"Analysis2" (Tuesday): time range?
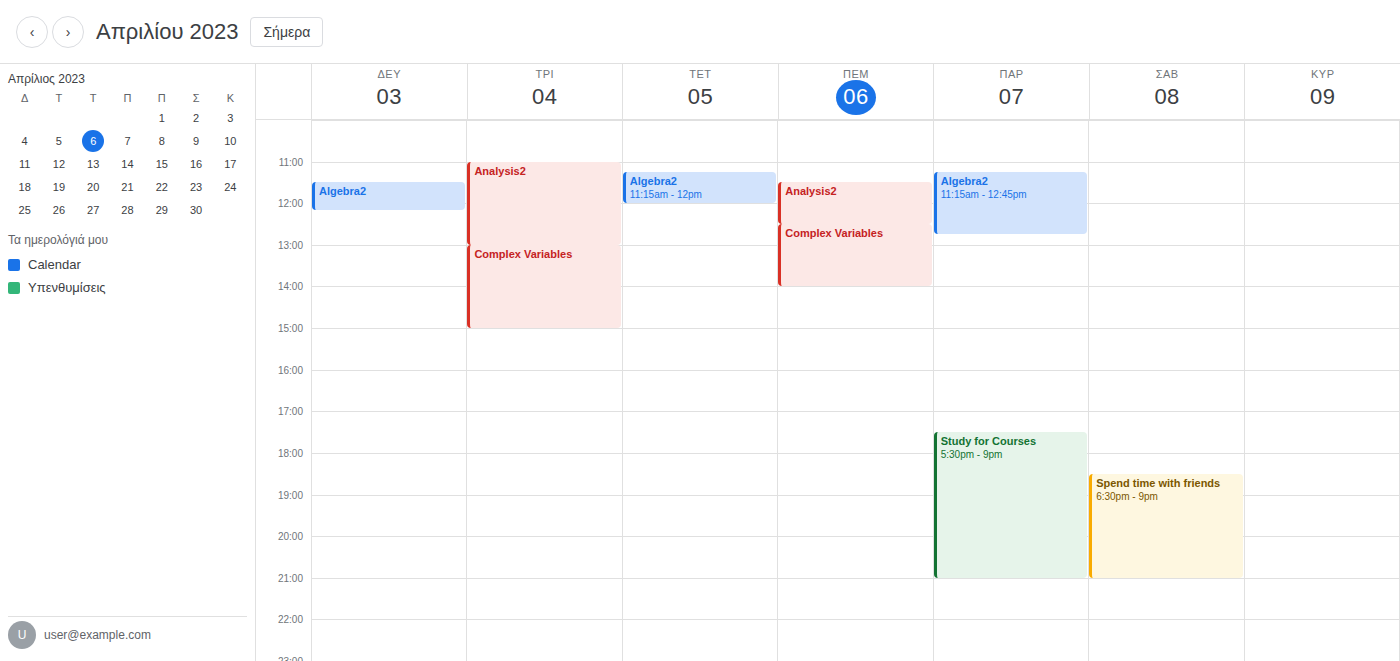
11:00 AM to 1:00 PM